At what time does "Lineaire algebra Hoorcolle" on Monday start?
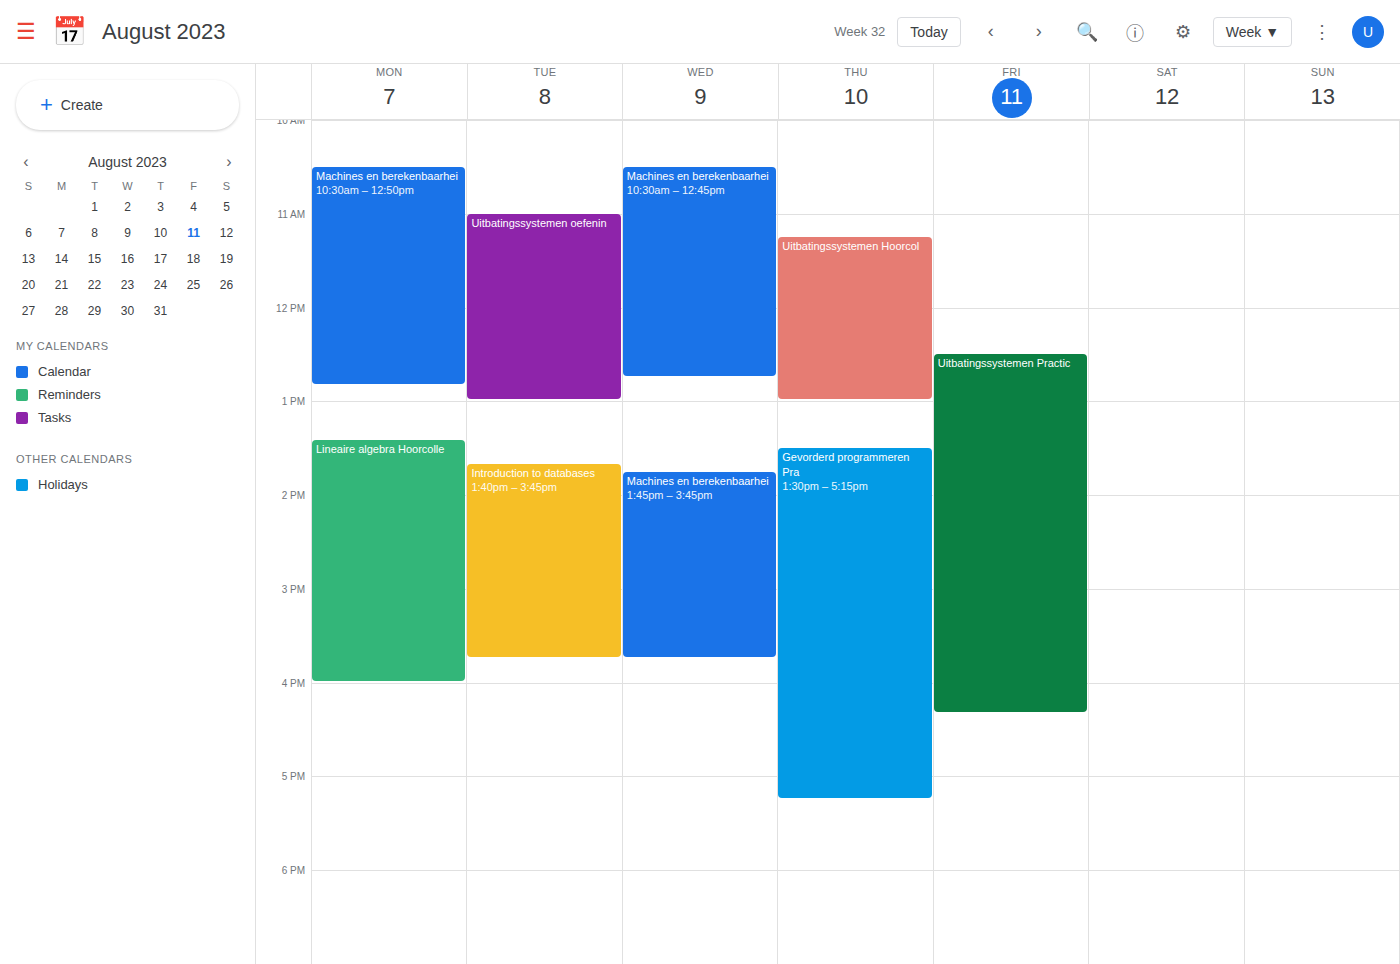
1:25 PM